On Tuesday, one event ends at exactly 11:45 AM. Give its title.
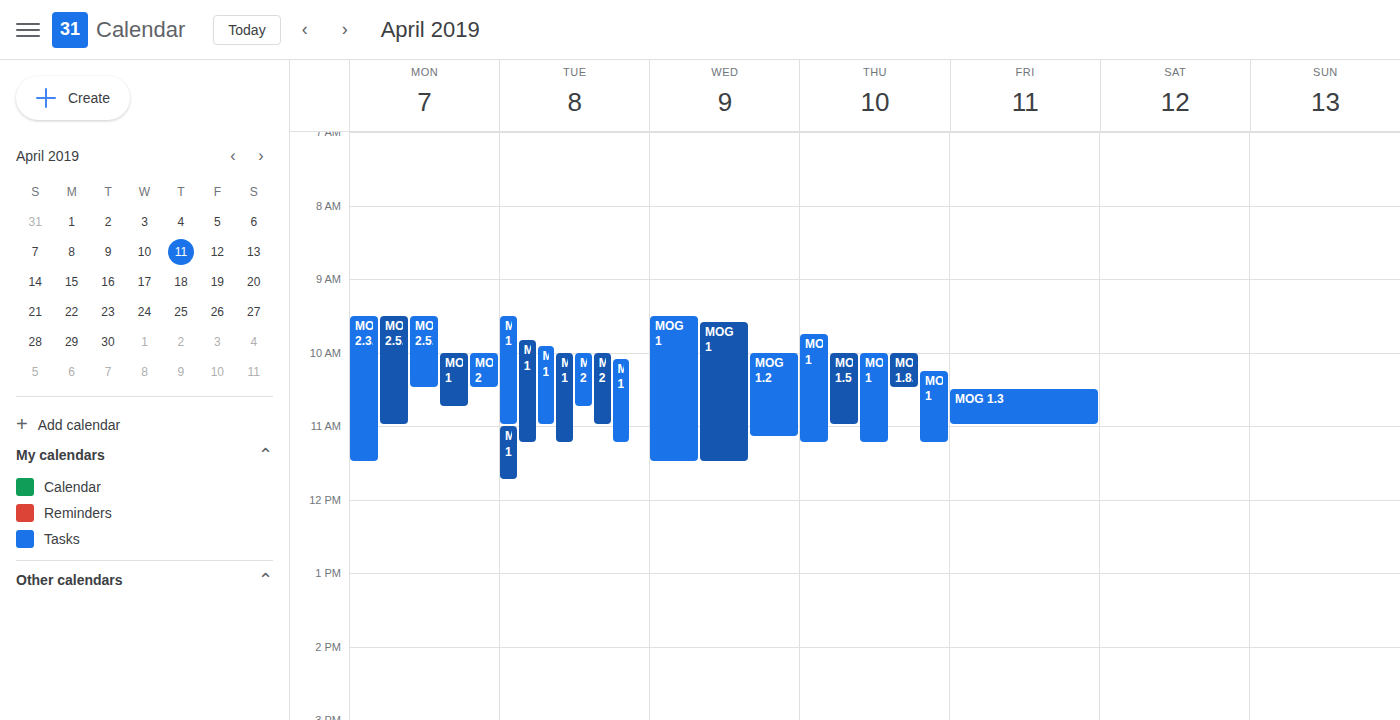
"MOG 1.8"